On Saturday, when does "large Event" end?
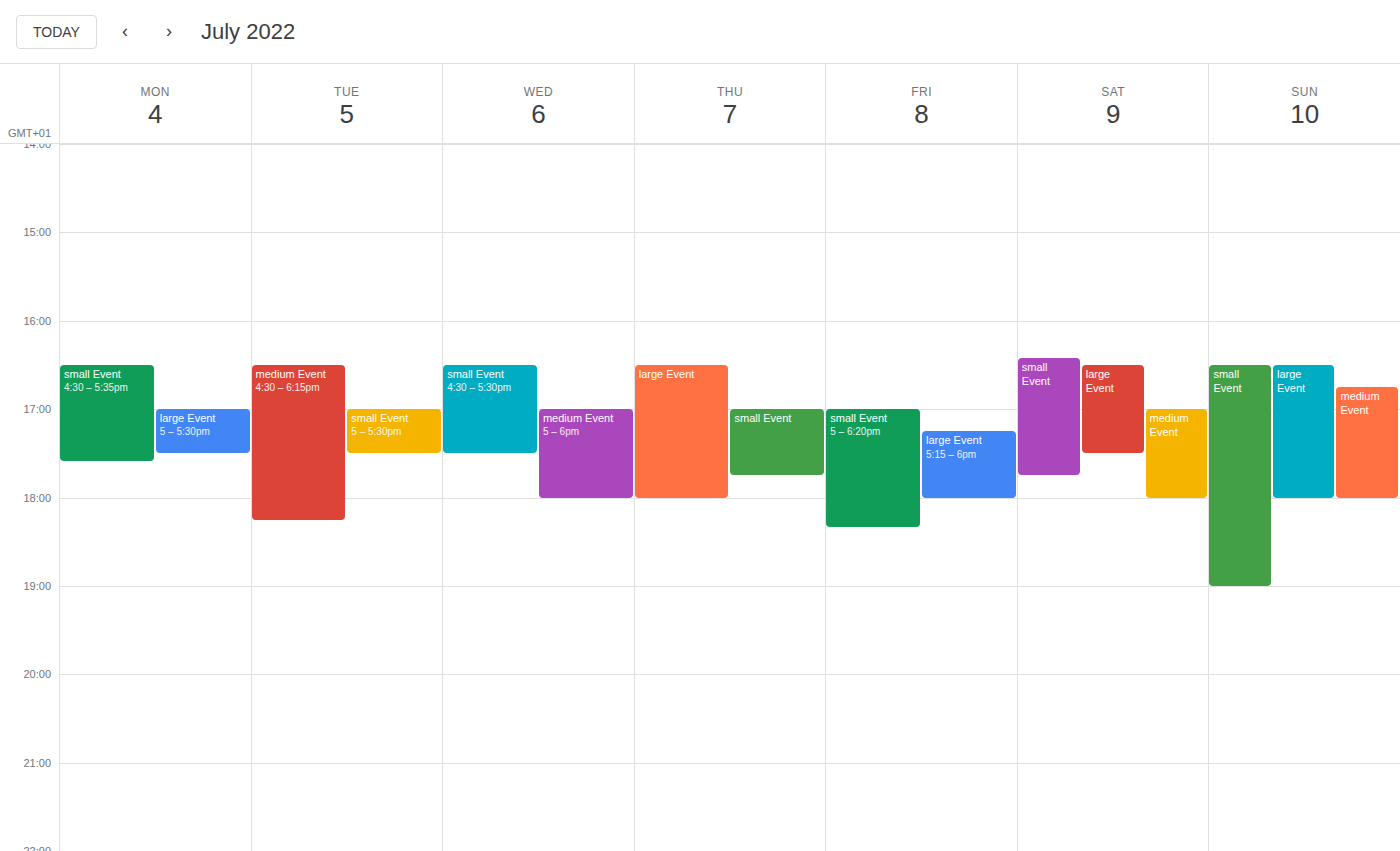
5:30 PM